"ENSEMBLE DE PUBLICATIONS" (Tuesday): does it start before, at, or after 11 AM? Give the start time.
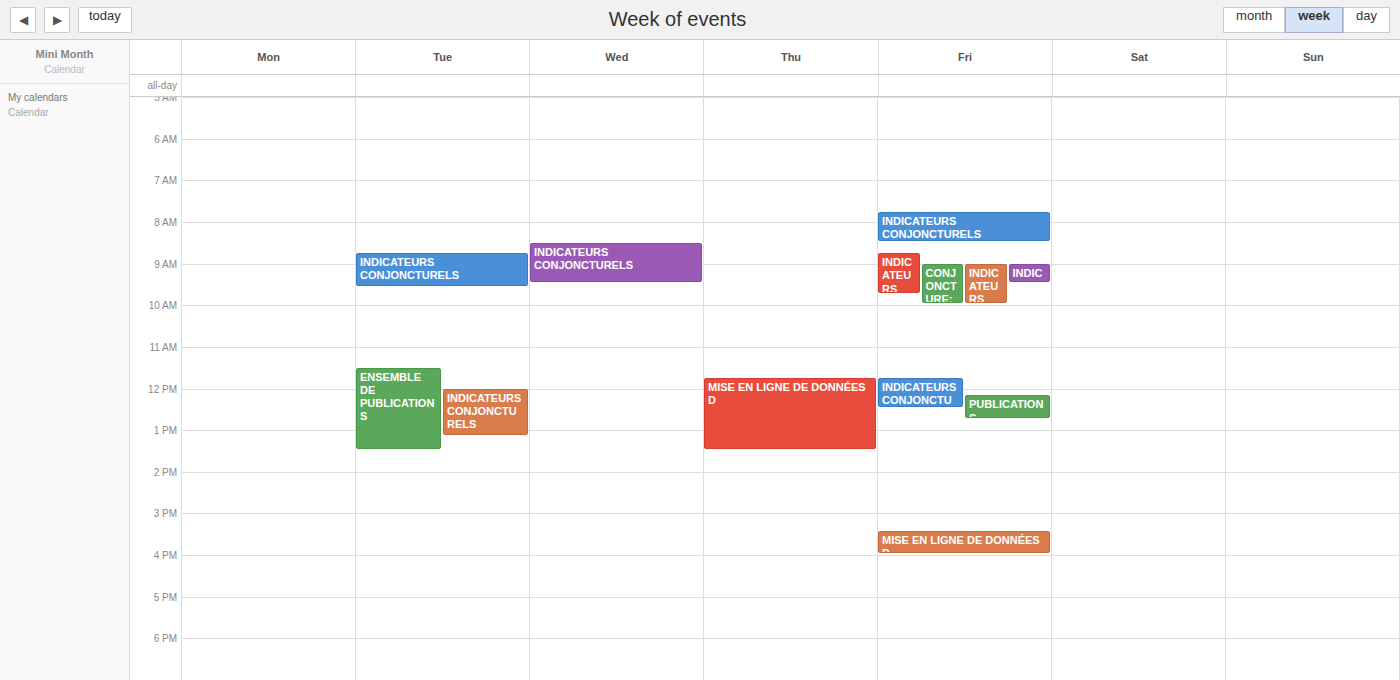
11:30 AM -- after 11 AM, 30 minutes below the 11 AM line.